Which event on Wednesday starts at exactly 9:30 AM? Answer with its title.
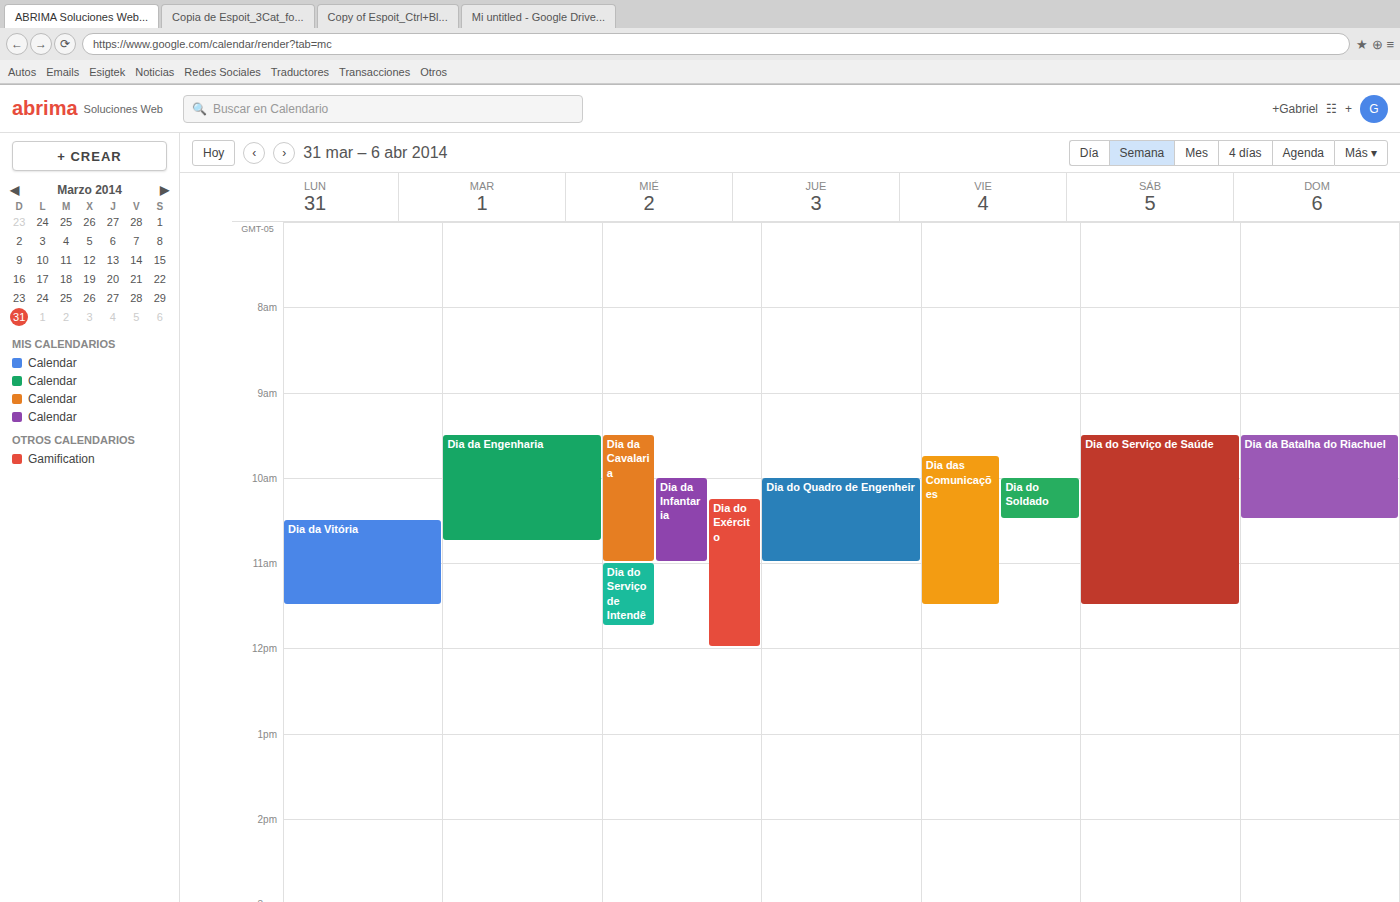
"Dia da Cavalaria"